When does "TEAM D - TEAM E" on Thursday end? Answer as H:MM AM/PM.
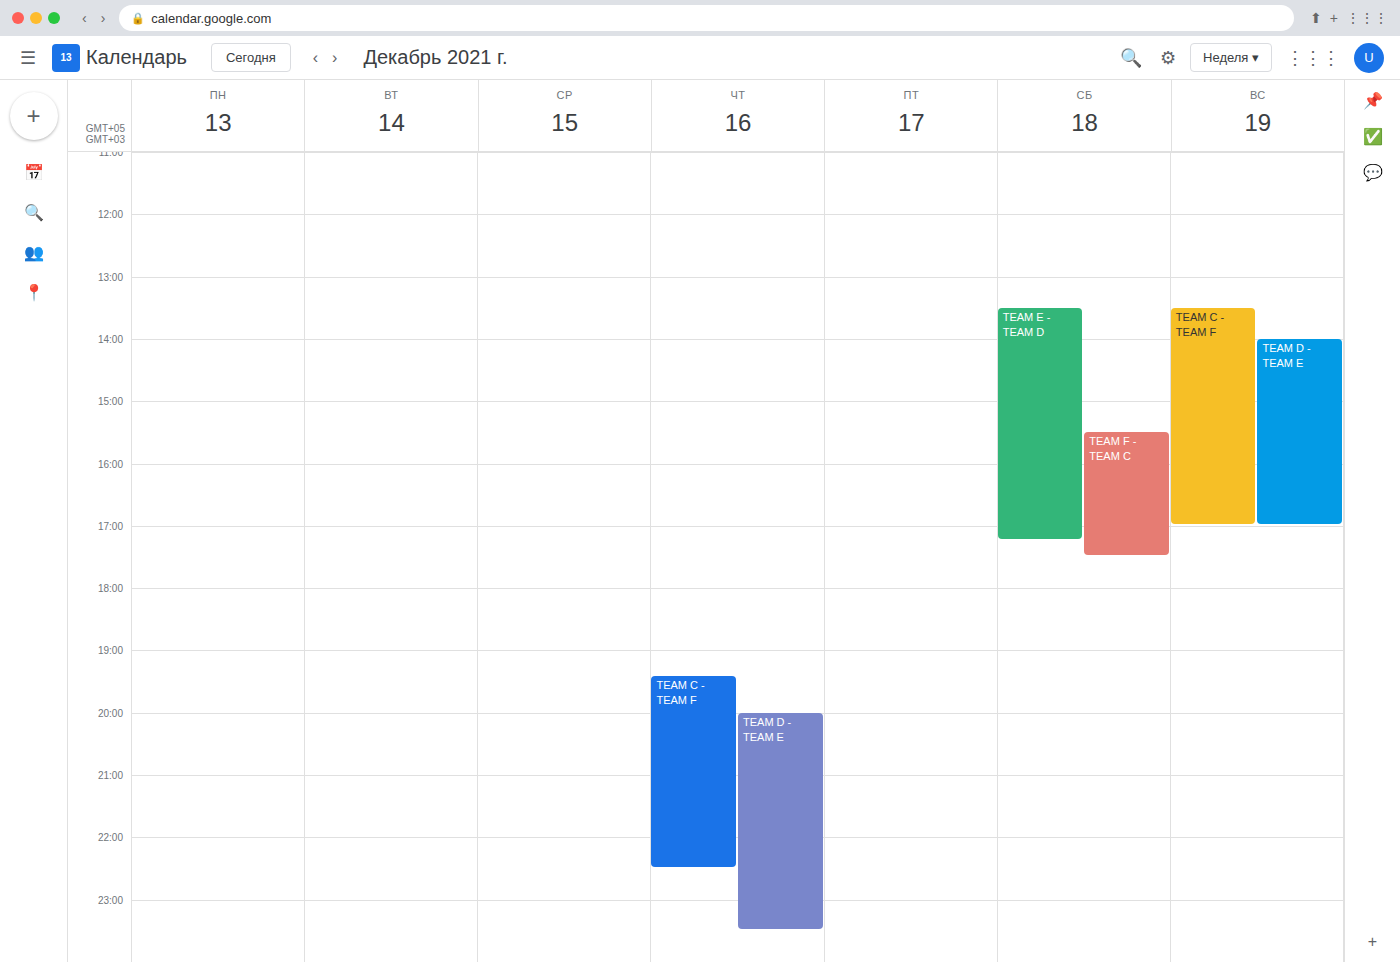
11:30 PM